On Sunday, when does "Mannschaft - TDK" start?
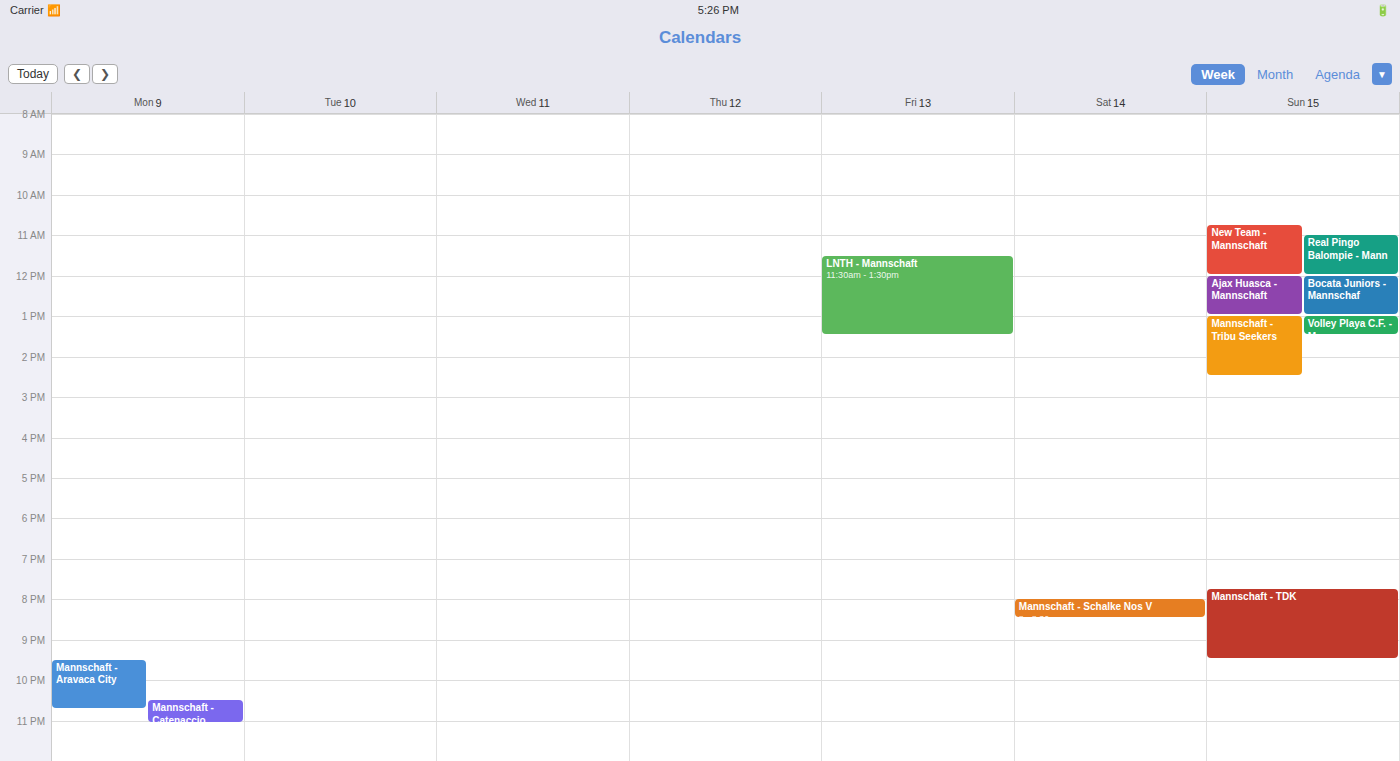
19:45